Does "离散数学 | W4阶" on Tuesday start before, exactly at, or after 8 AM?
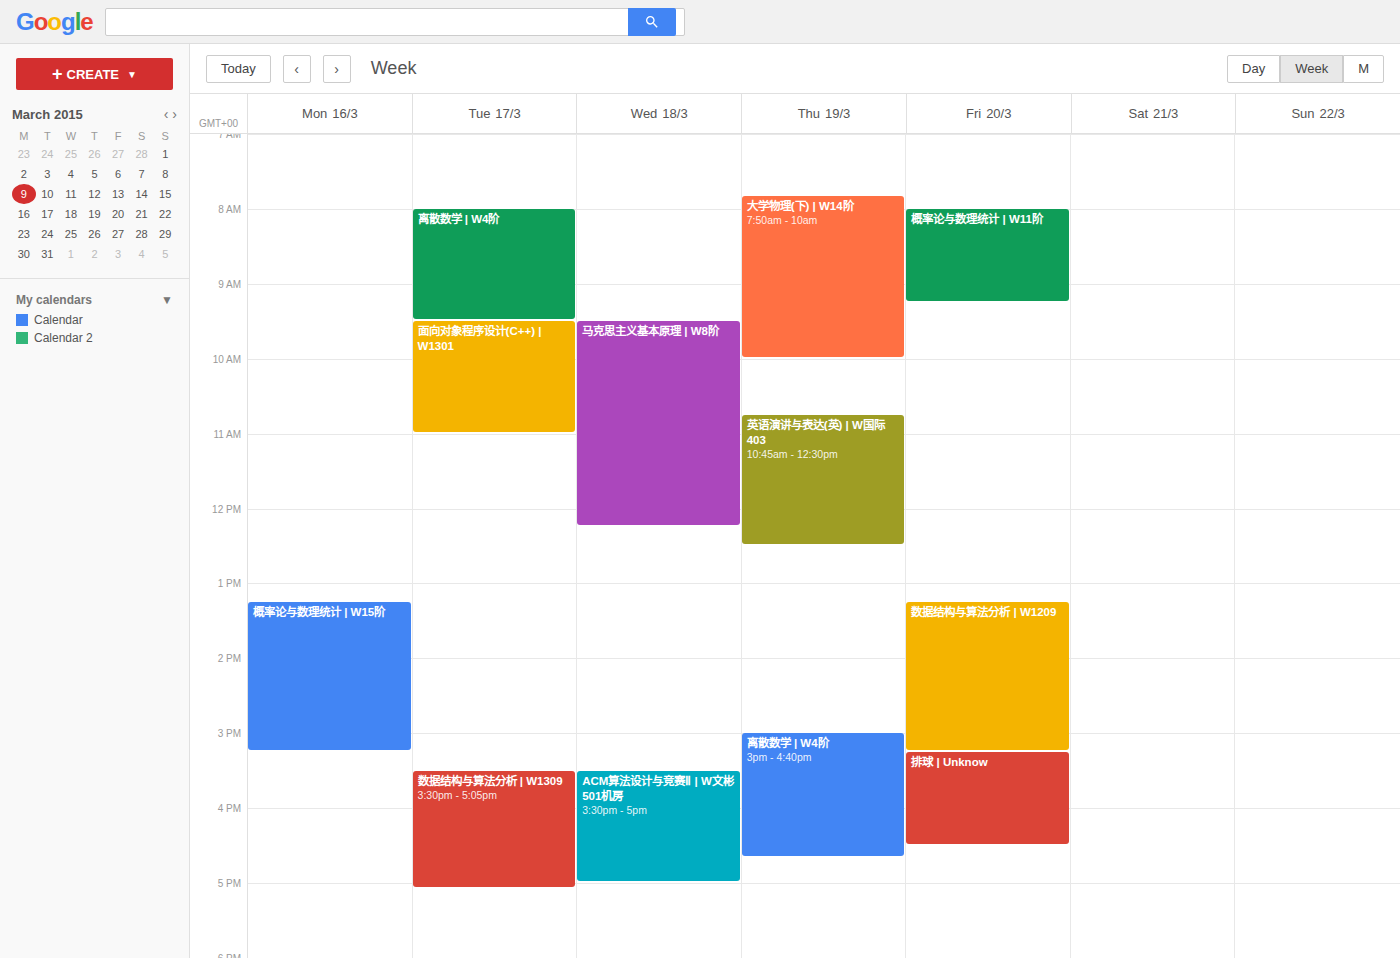
8:00 AM -- exactly at 8 AM, on the 8 AM line.